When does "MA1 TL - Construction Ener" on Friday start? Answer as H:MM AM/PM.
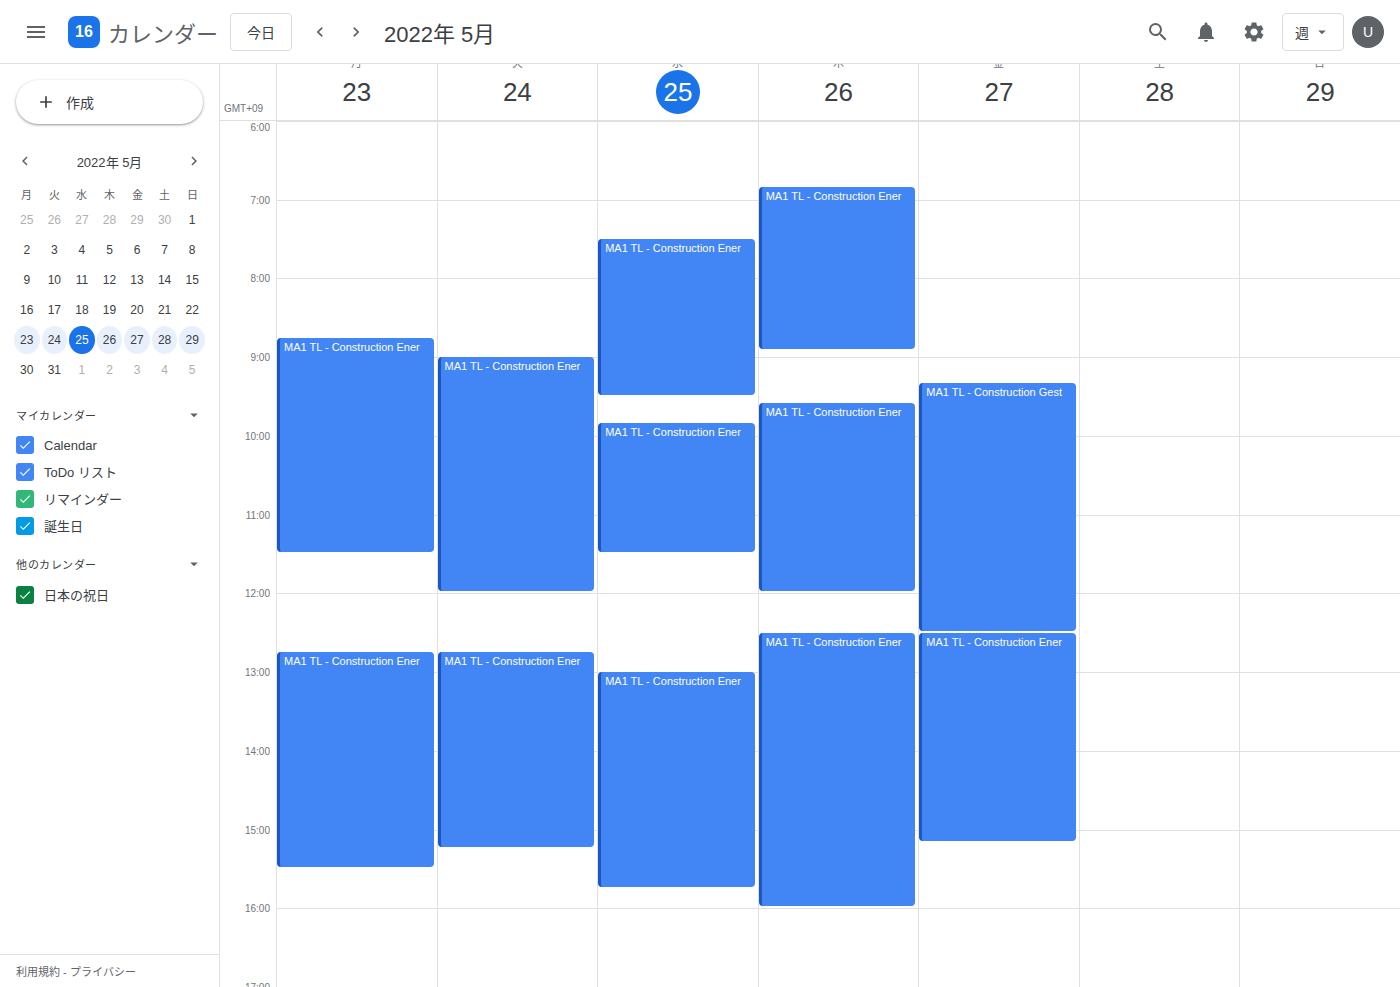
12:30 PM